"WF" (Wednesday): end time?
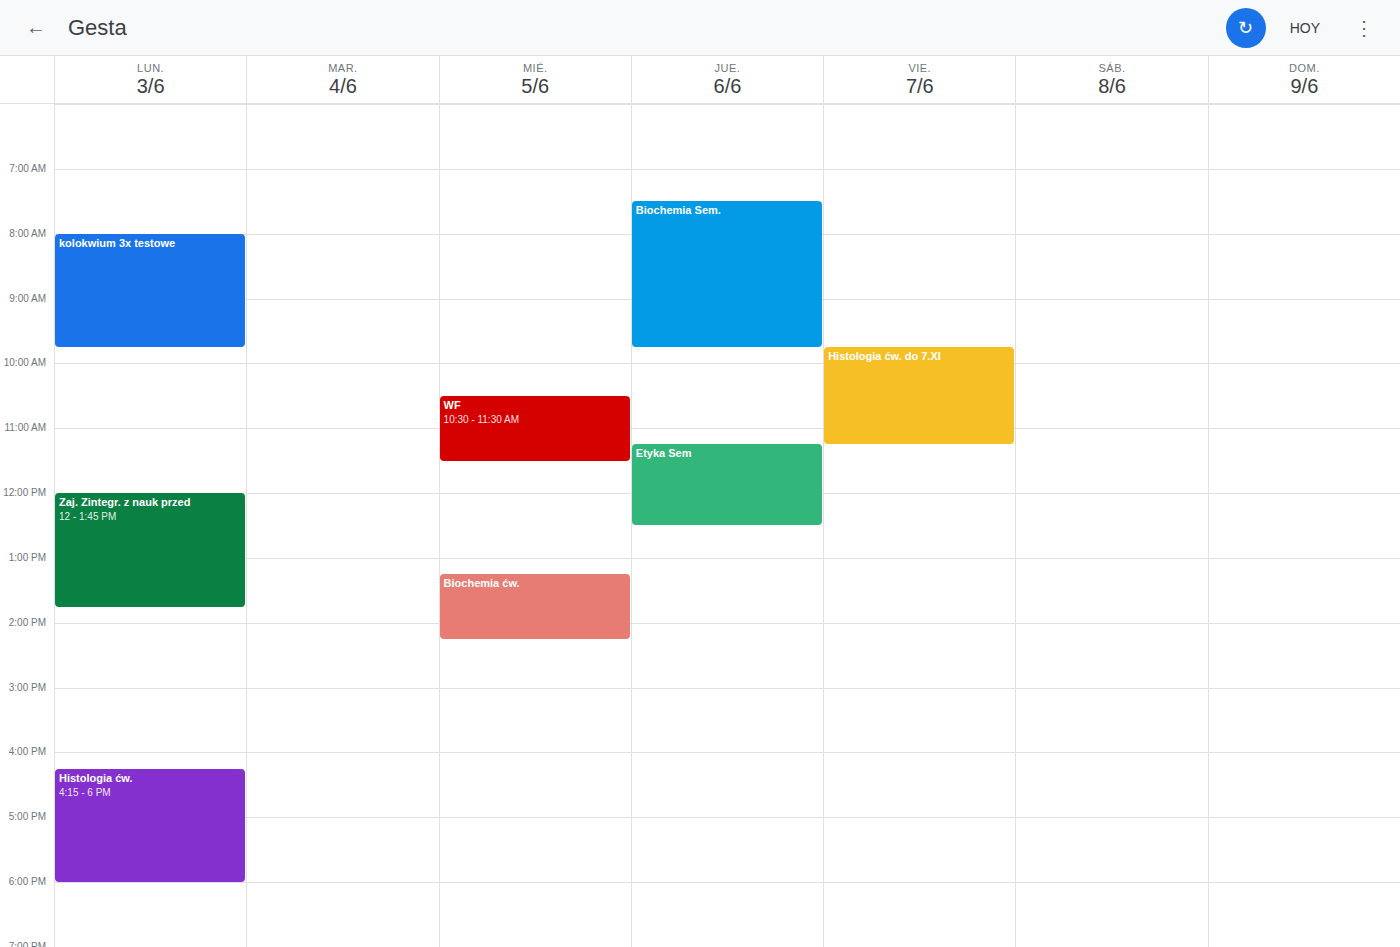
11:30 AM